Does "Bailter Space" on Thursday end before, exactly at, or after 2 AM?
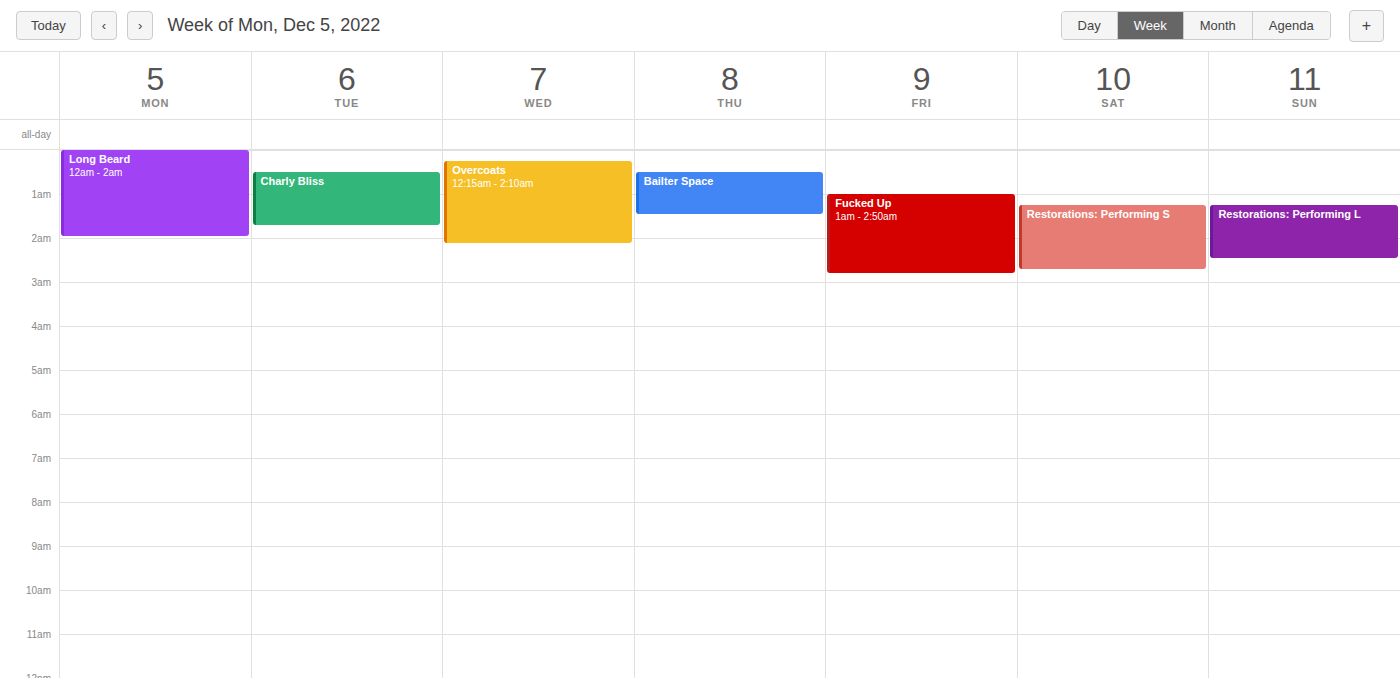
1:30 AM -- before 2 AM, 30 minutes above the 2 AM line.